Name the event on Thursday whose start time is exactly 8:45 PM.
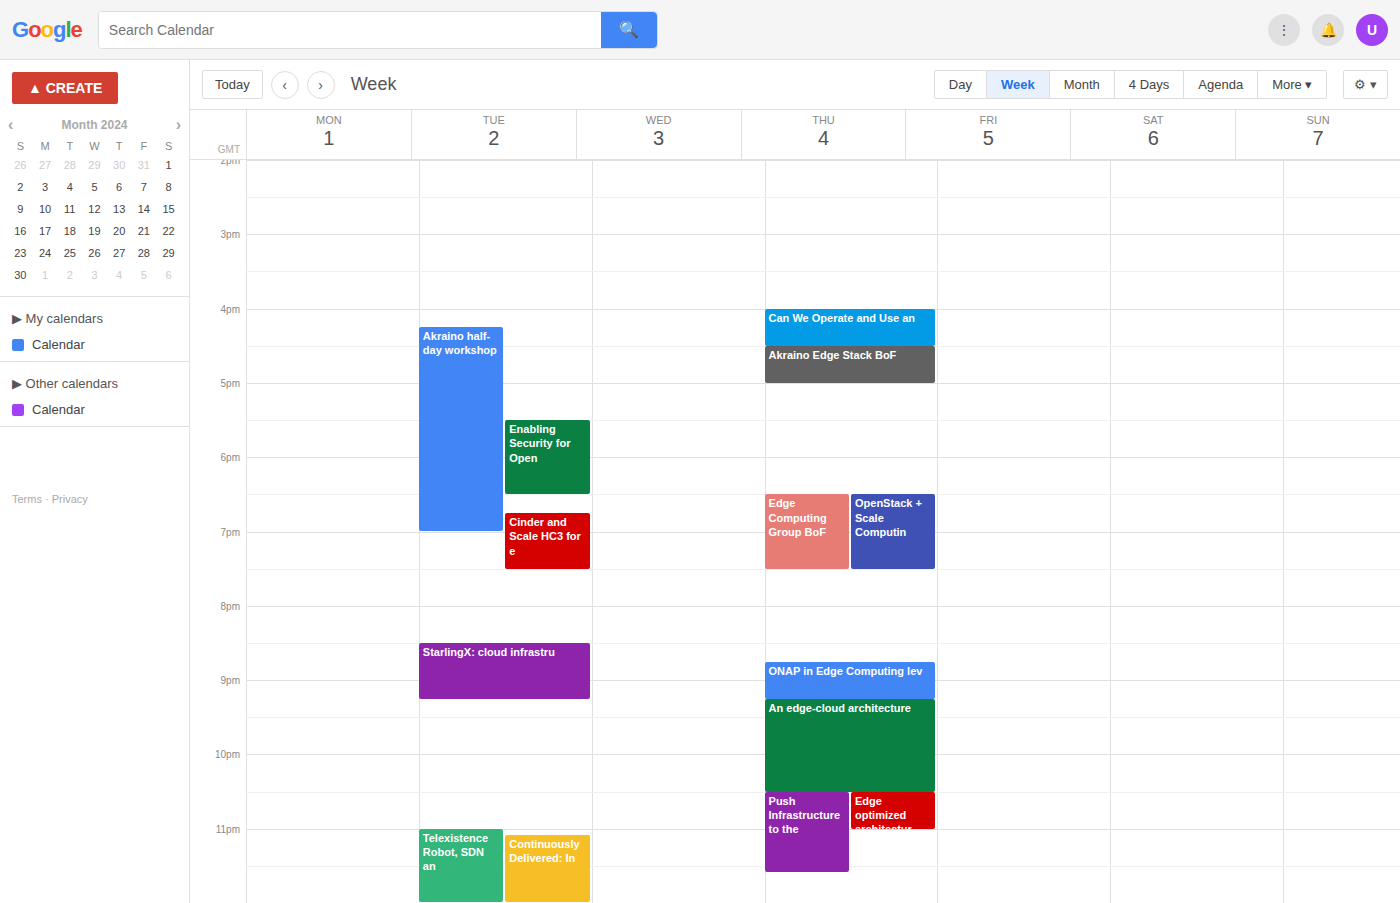
"ONAP in Edge Computing lev"